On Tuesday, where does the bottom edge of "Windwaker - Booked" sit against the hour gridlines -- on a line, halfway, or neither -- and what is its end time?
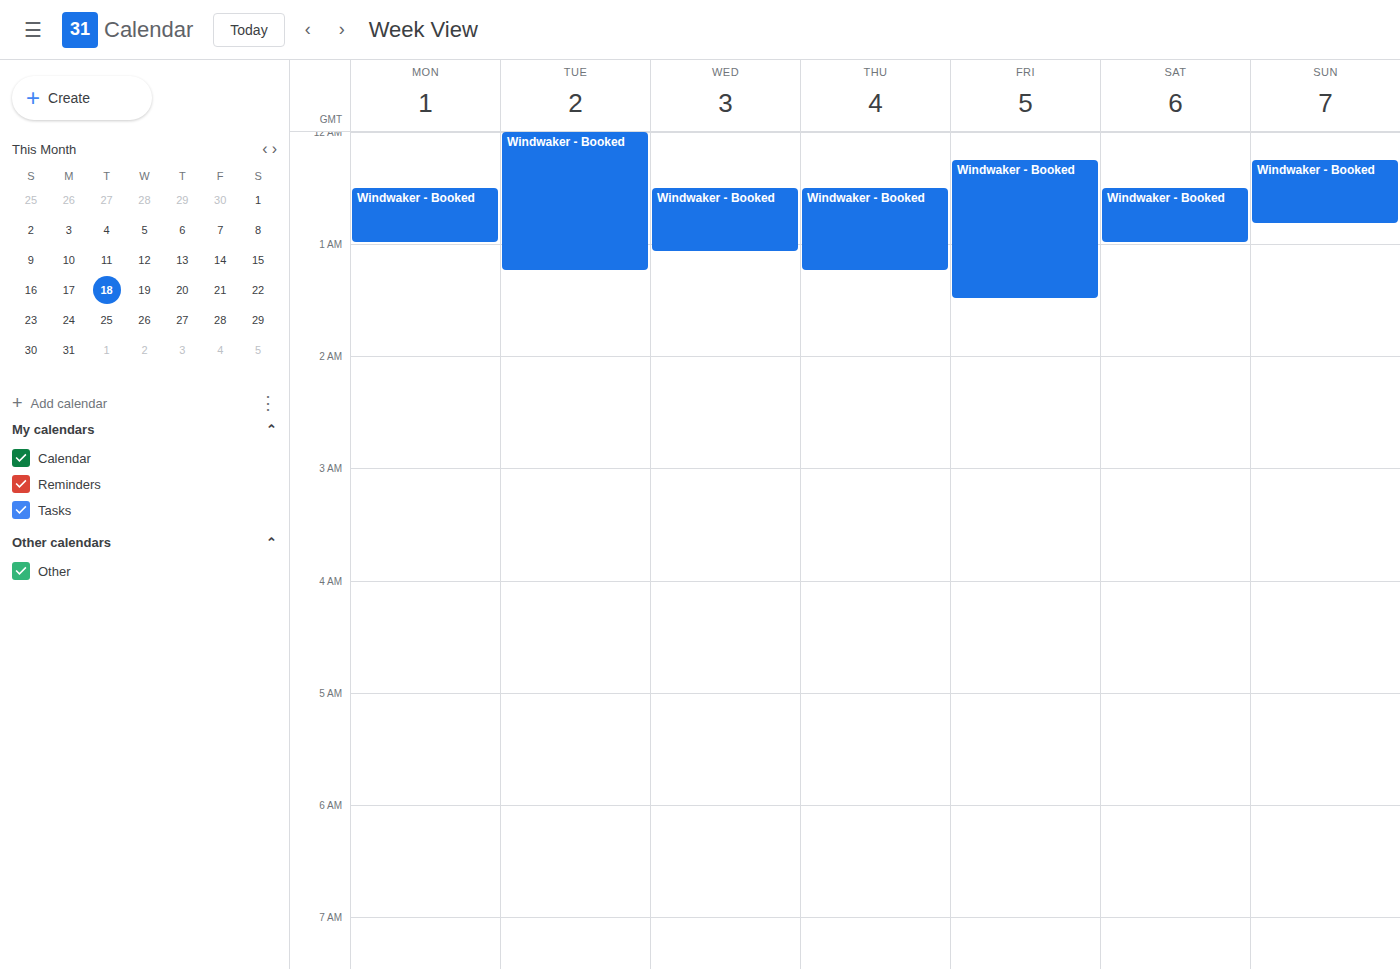
1:15 AM -- neither: a quarter of the way from the 1 AM line to the 2 AM line.